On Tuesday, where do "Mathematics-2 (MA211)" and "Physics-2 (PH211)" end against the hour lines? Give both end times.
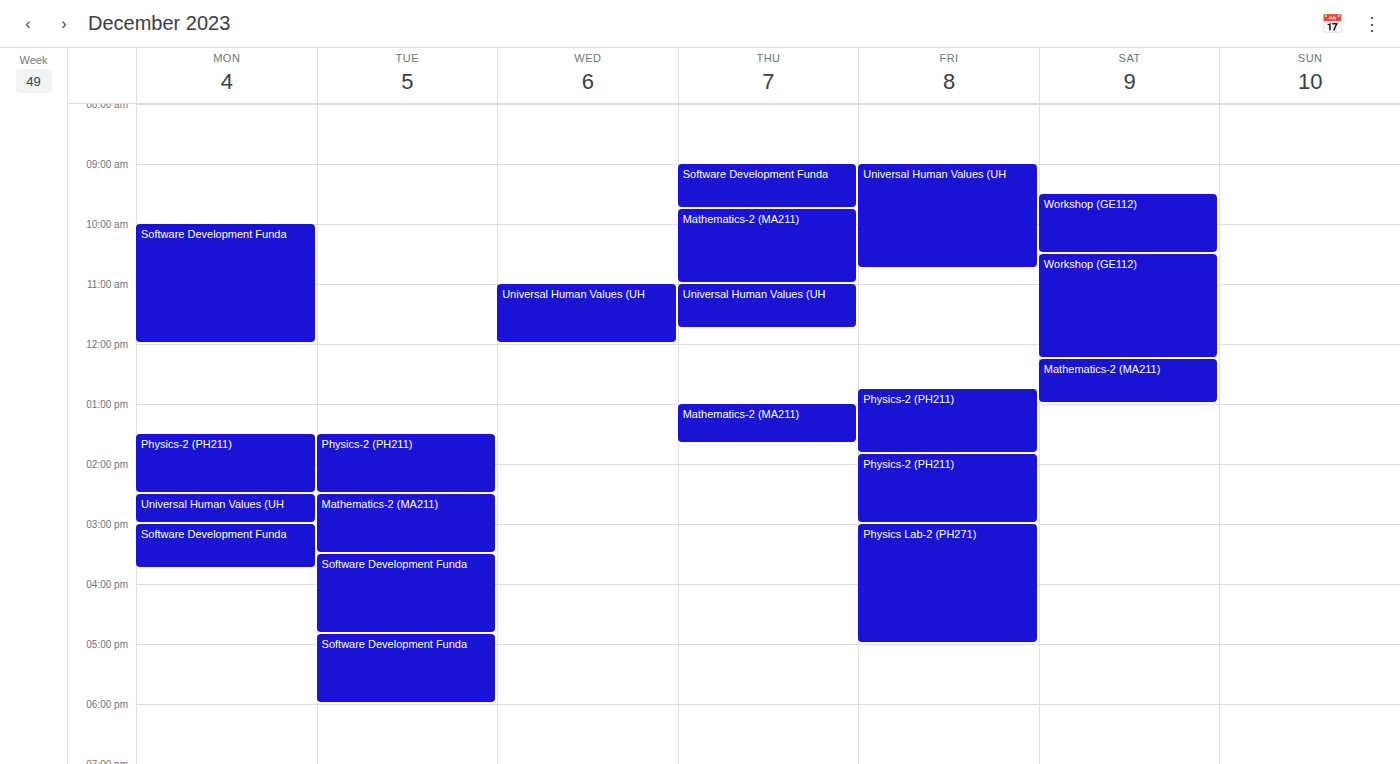
"Mathematics-2 (MA211)": 3:30 PM, halfway between the 3 PM and 4 PM lines. "Physics-2 (PH211)": 2:30 PM, halfway between the 2 PM and 3 PM lines.